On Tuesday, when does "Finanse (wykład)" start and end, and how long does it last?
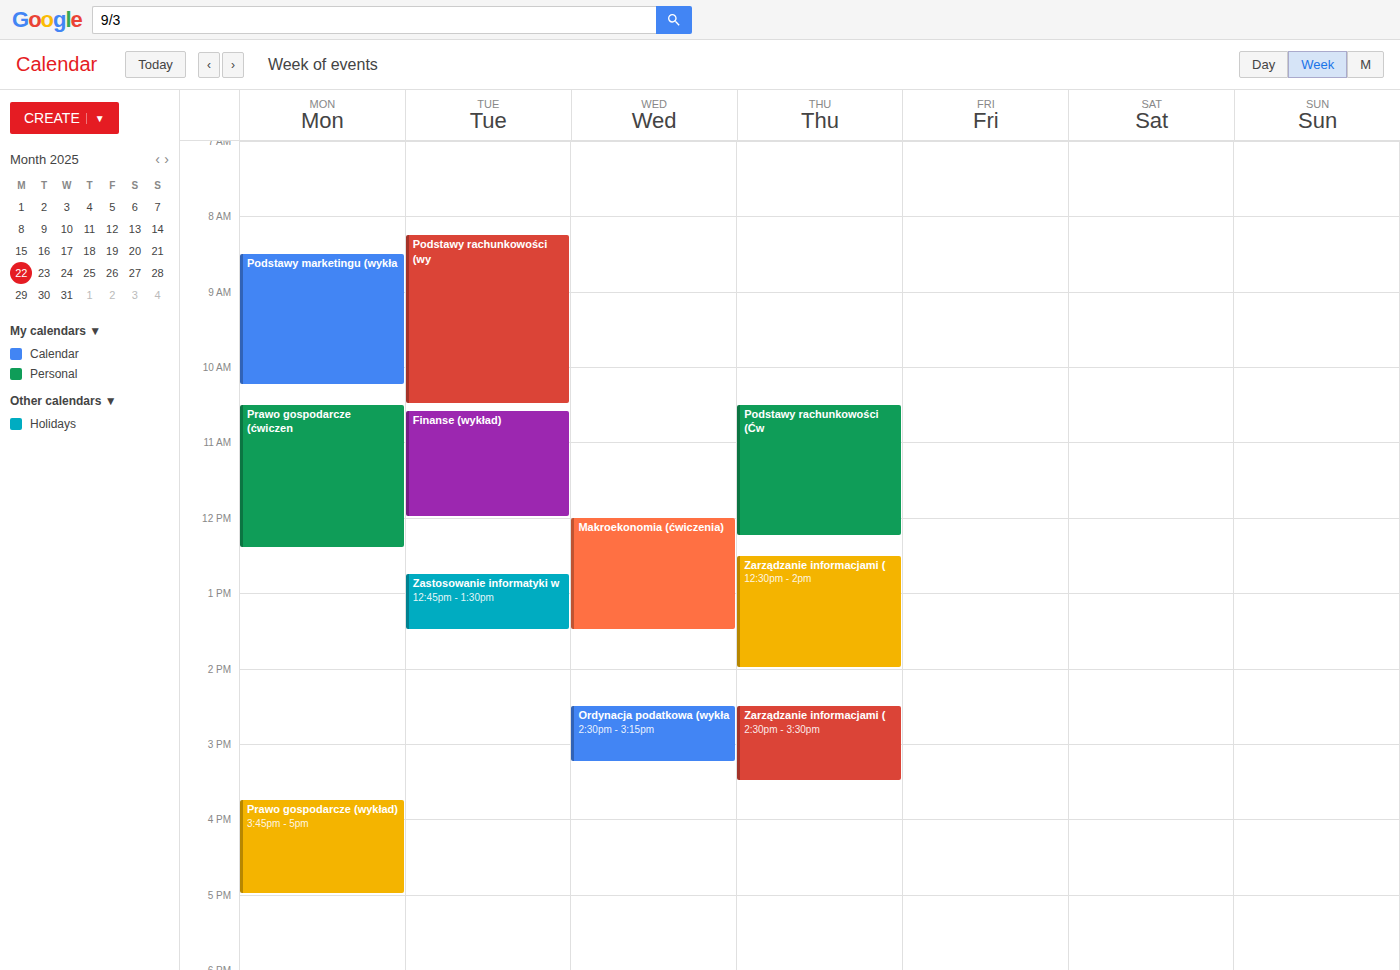
10:35 AM to 12:00 PM, 1 hour 25 minutes